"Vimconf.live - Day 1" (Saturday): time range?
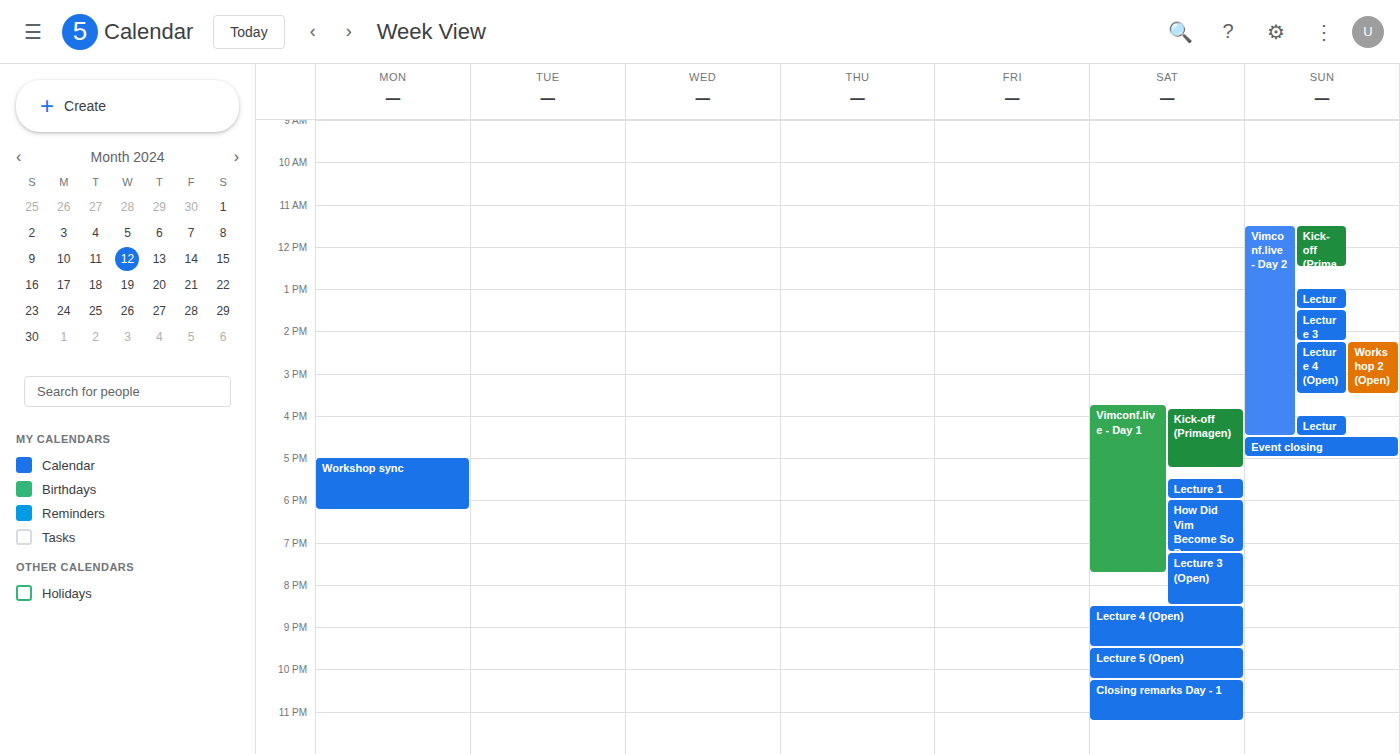
3:45 PM to 7:45 PM